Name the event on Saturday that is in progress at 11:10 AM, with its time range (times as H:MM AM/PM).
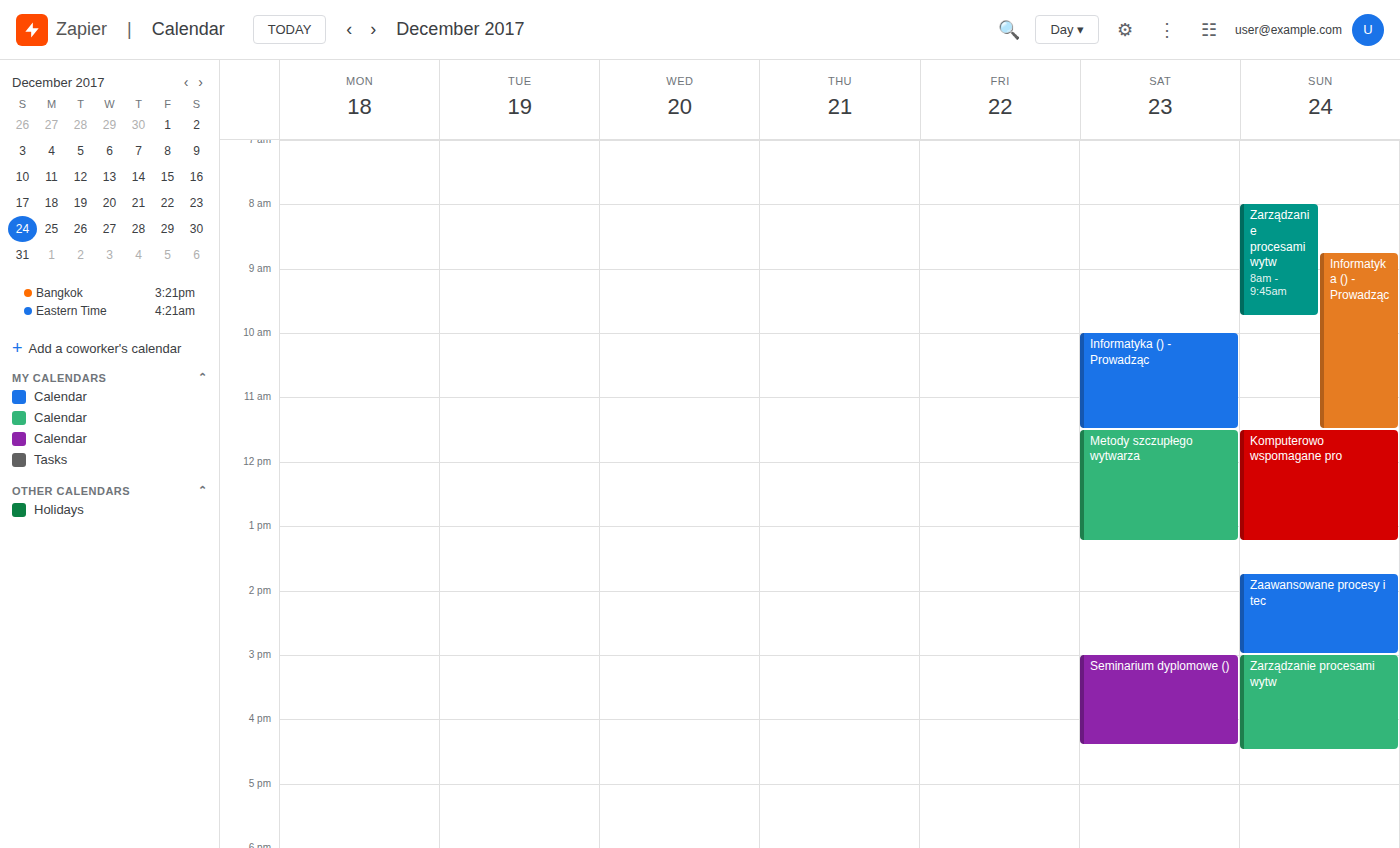
"Informatyka () - Prowadząc", 10:00 AM to 11:30 AM